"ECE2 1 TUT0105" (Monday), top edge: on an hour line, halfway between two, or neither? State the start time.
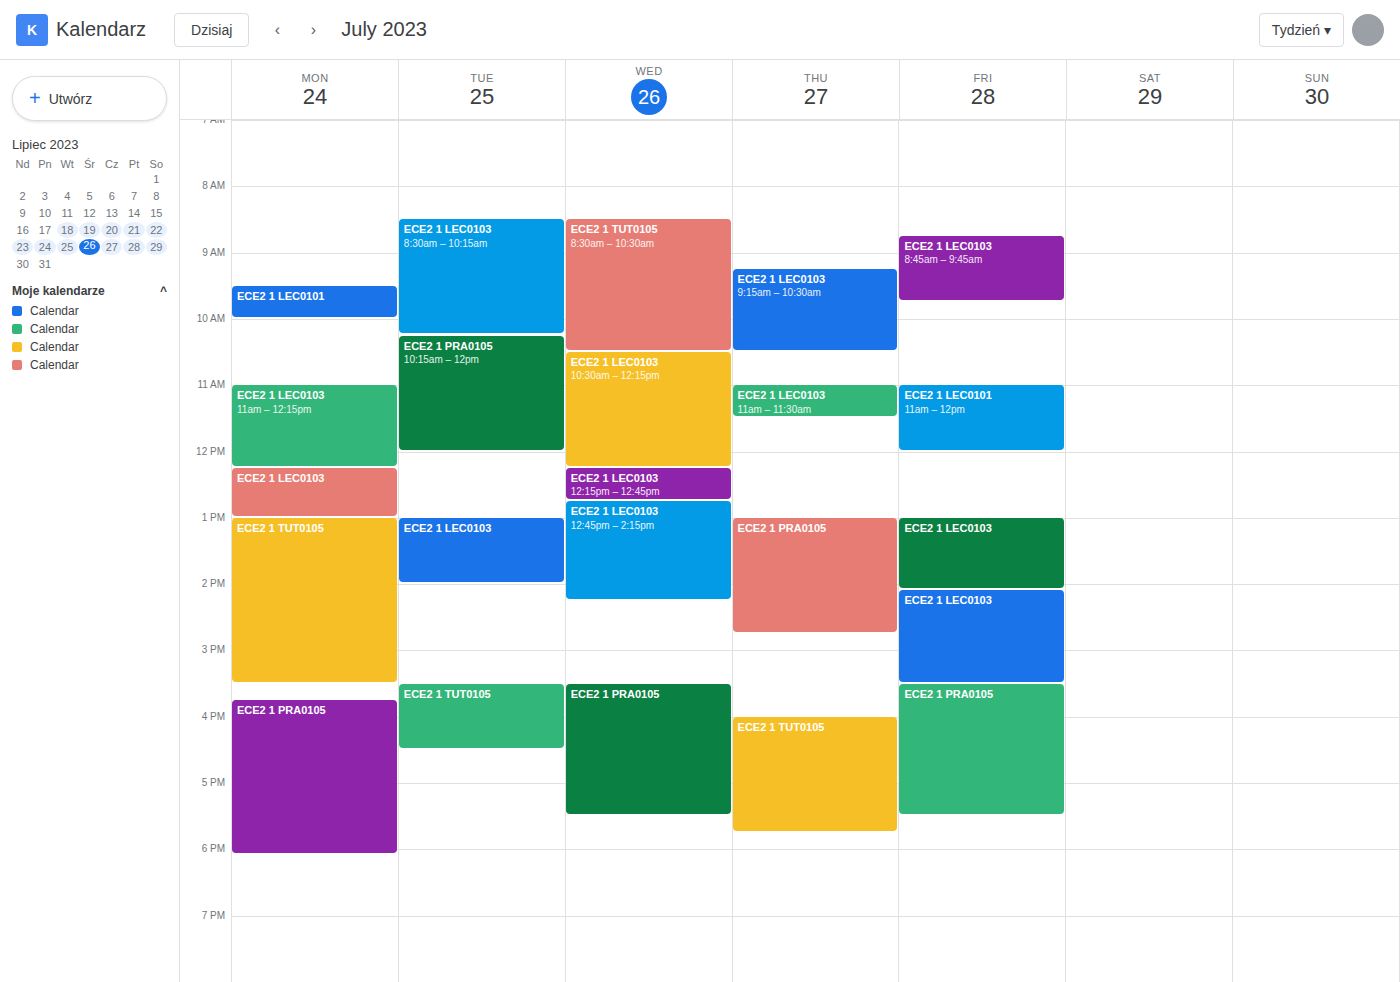
1:00 PM -- exactly on the 1 PM line.